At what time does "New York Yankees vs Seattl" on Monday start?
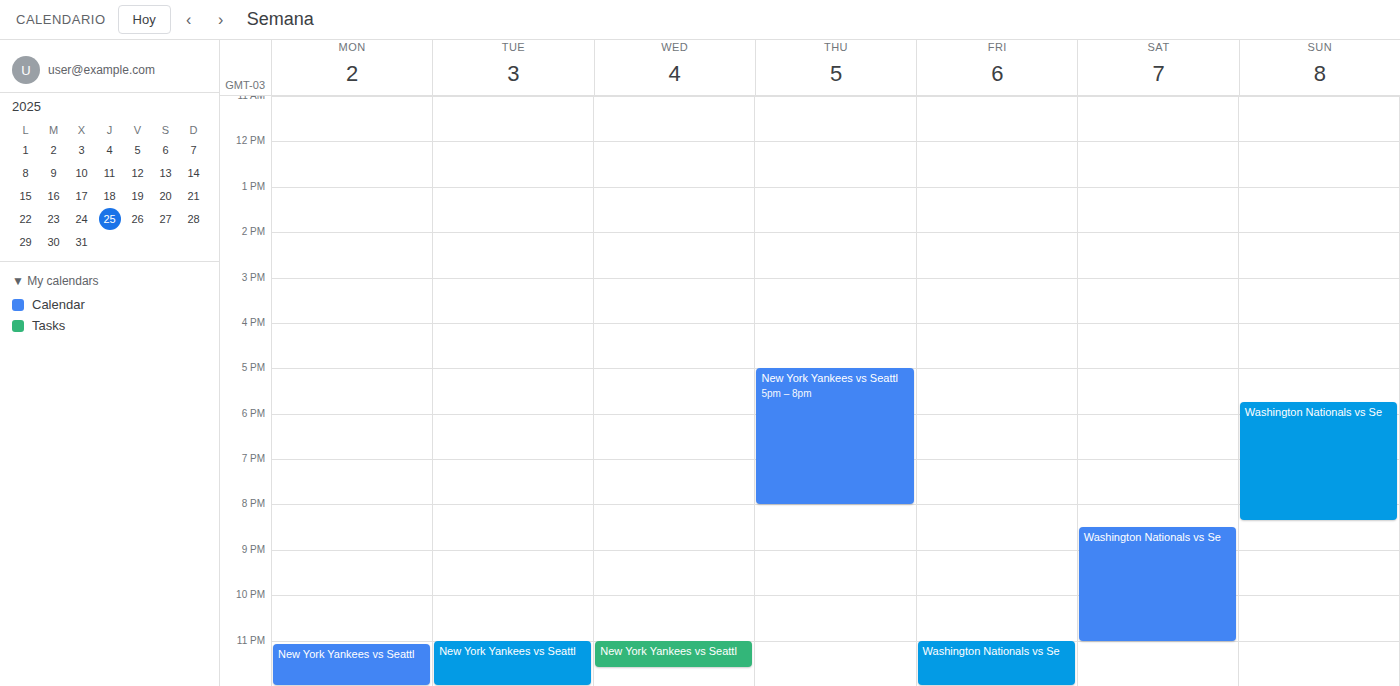
11:05 PM